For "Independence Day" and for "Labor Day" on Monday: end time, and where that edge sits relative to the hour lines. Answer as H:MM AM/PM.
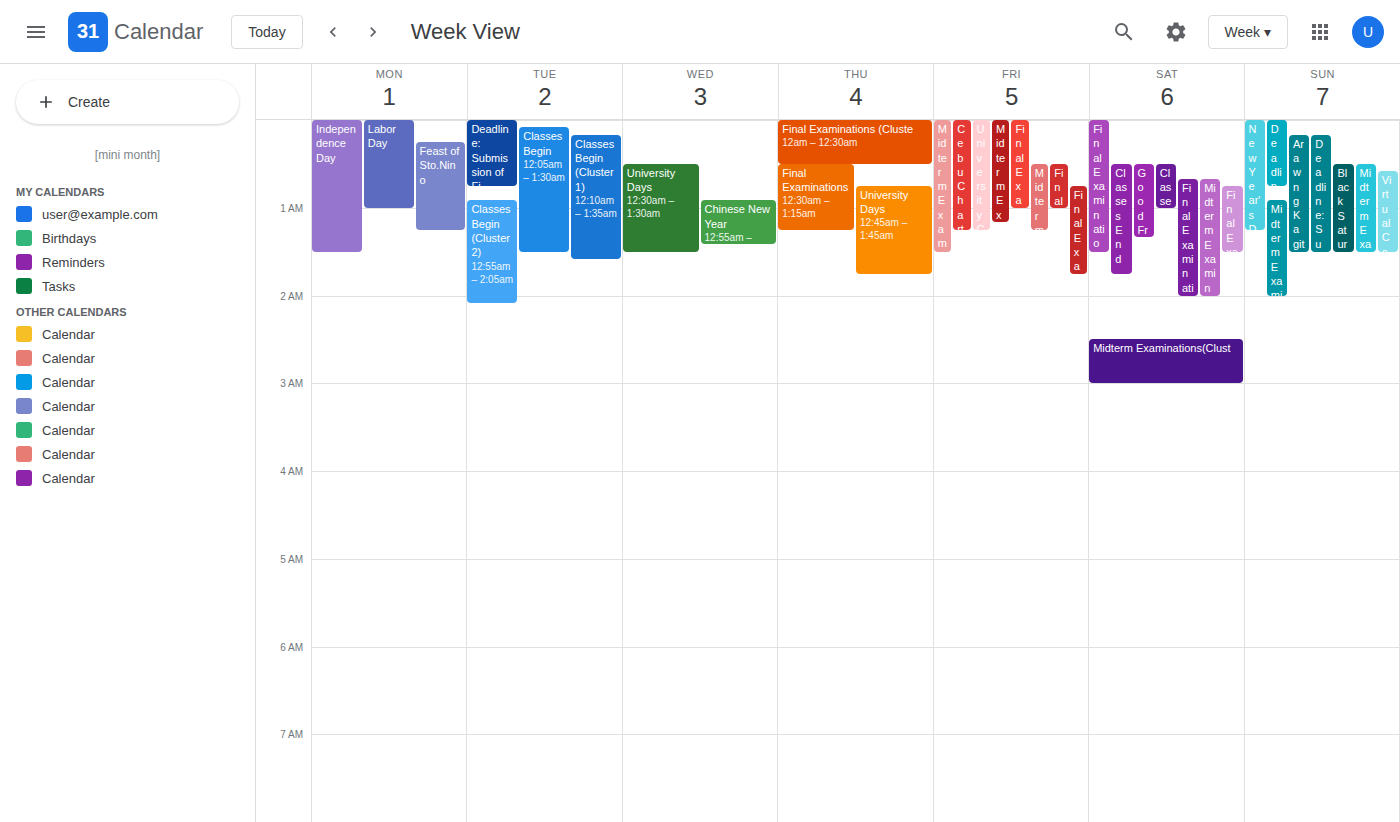
"Independence Day": 1:30 AM, halfway between the 1 AM and 2 AM lines. "Labor Day": 1:00 AM, exactly on the 1 AM line.